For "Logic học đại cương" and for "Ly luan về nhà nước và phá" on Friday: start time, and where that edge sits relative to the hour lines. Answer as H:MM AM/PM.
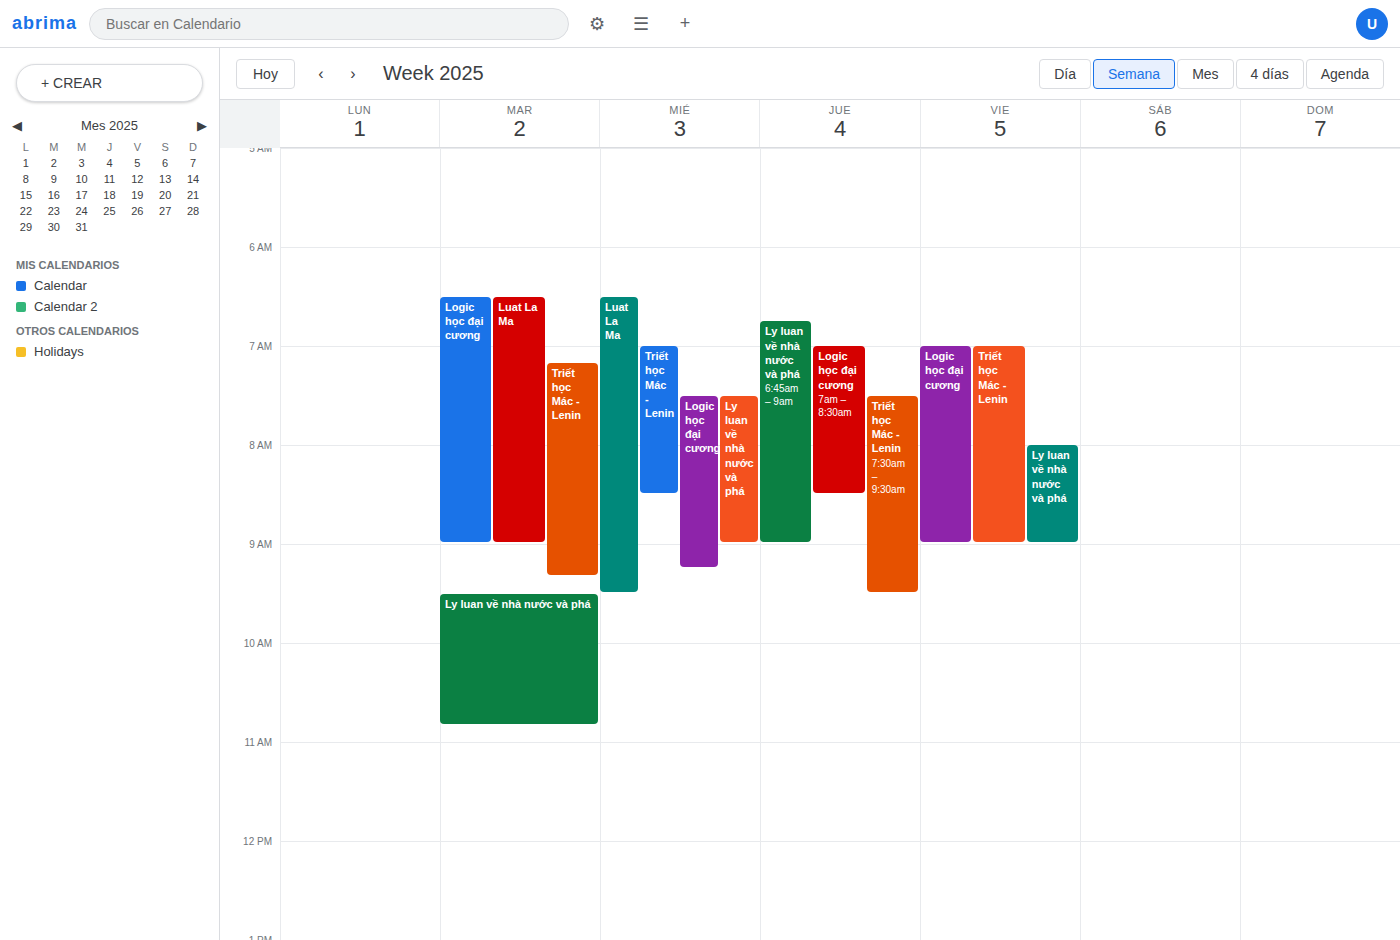
"Logic học đại cương": 7:00 AM, exactly on the 7 AM line. "Ly luan về nhà nước và phá": 8:00 AM, exactly on the 8 AM line.